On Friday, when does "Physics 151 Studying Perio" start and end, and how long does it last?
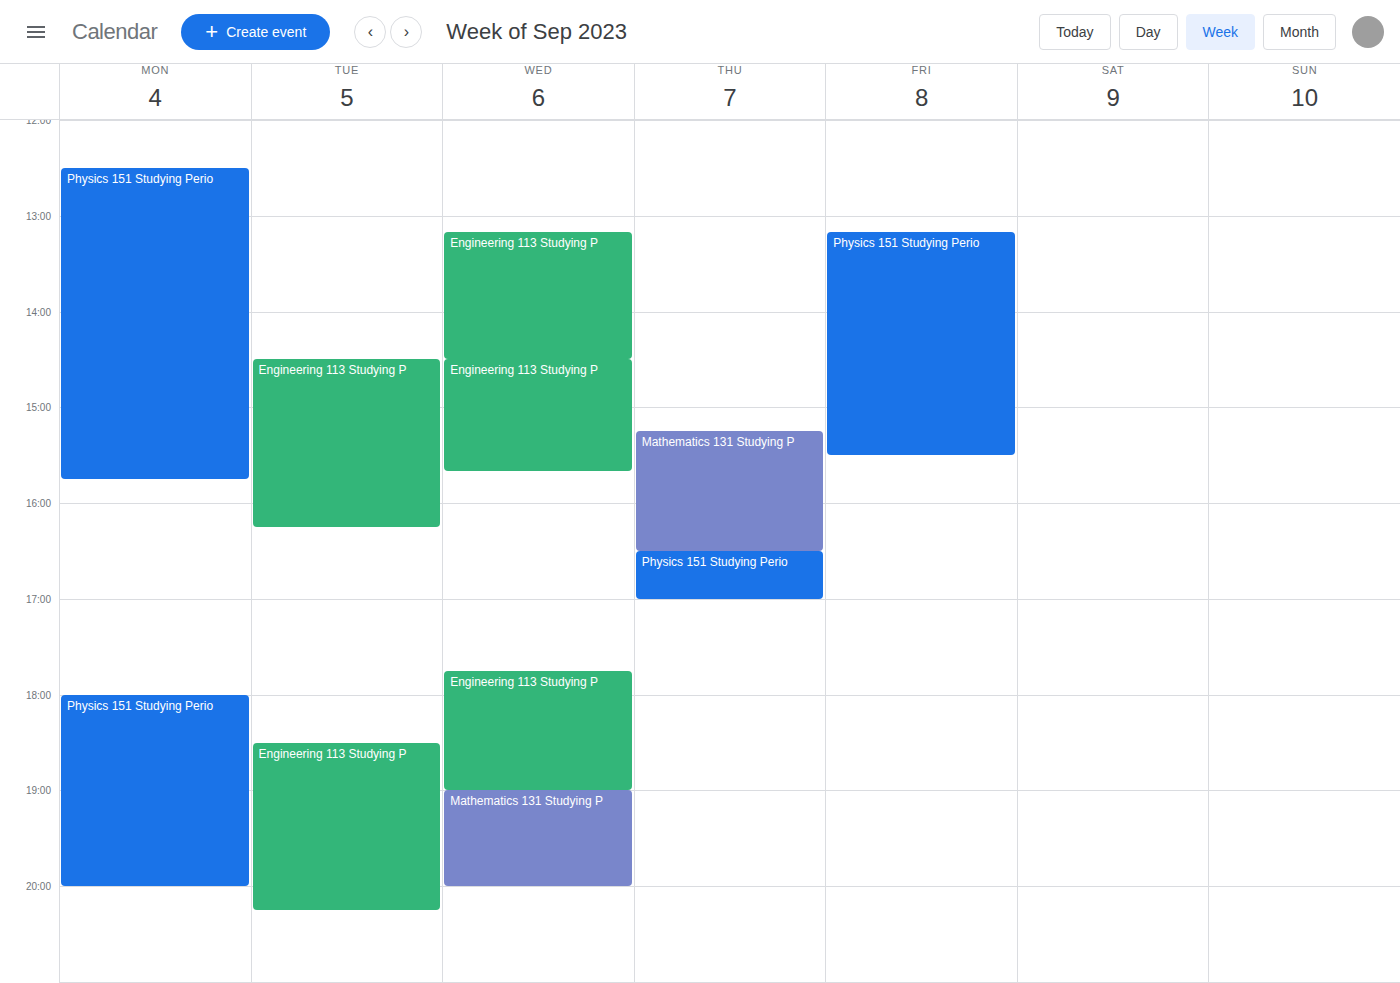
13:10 to 15:30, 2 hours 20 minutes